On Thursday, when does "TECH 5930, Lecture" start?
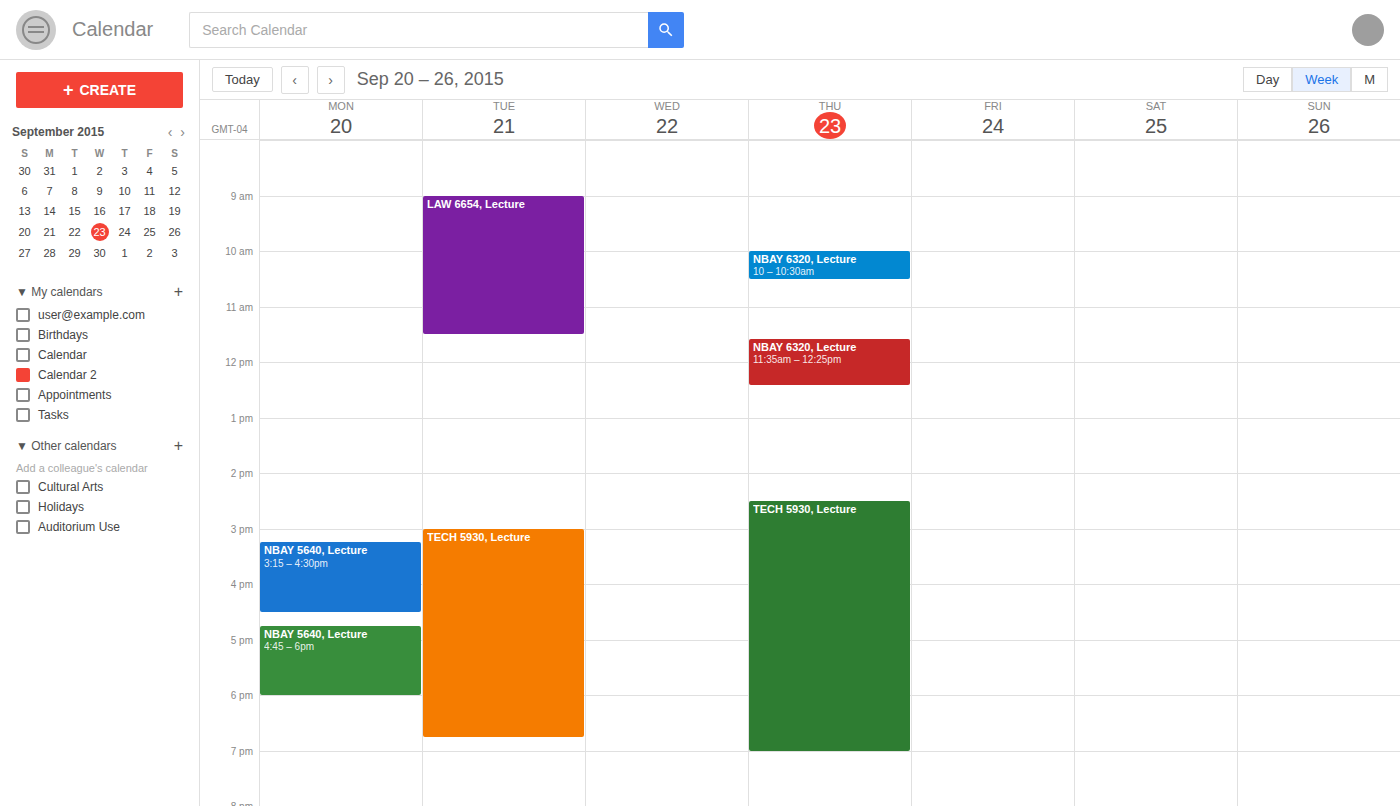
2:30 PM